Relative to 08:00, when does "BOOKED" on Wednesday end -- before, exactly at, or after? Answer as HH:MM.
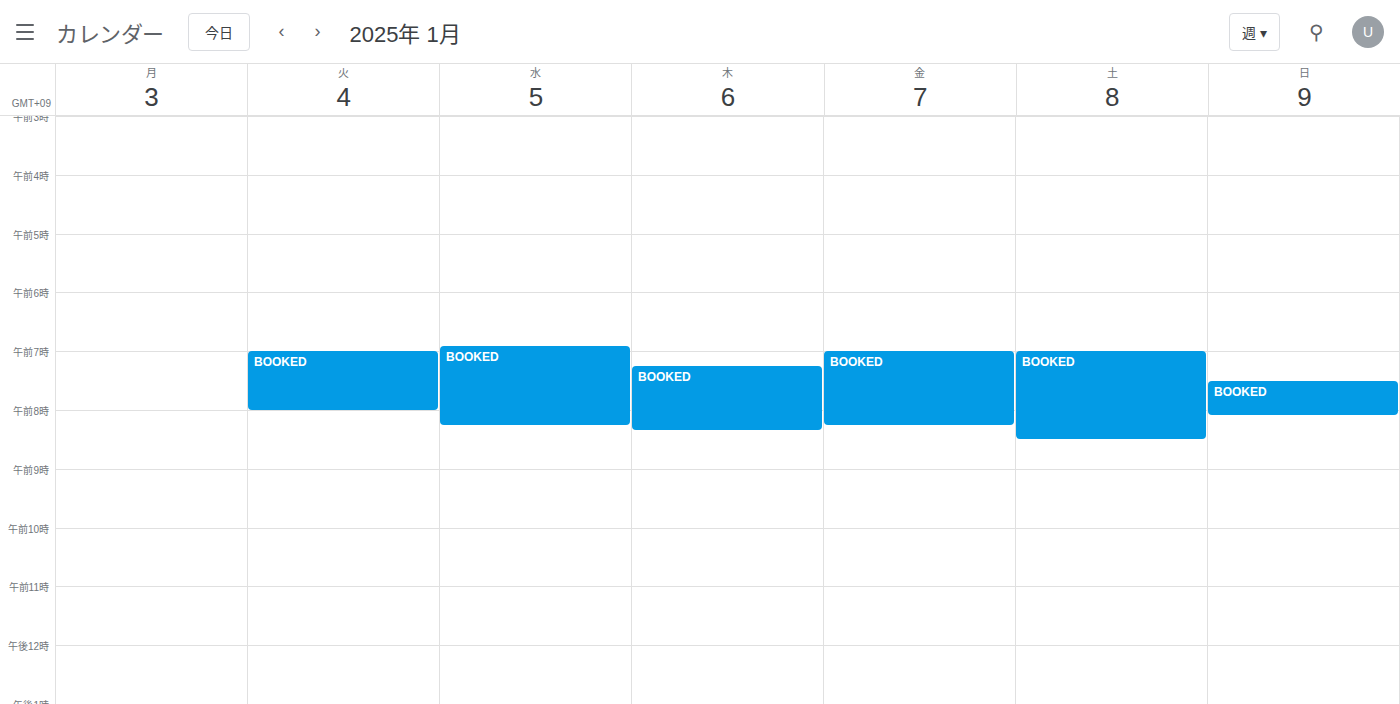
08:15 -- after 08:00, 15 minutes below the 08:00 line.